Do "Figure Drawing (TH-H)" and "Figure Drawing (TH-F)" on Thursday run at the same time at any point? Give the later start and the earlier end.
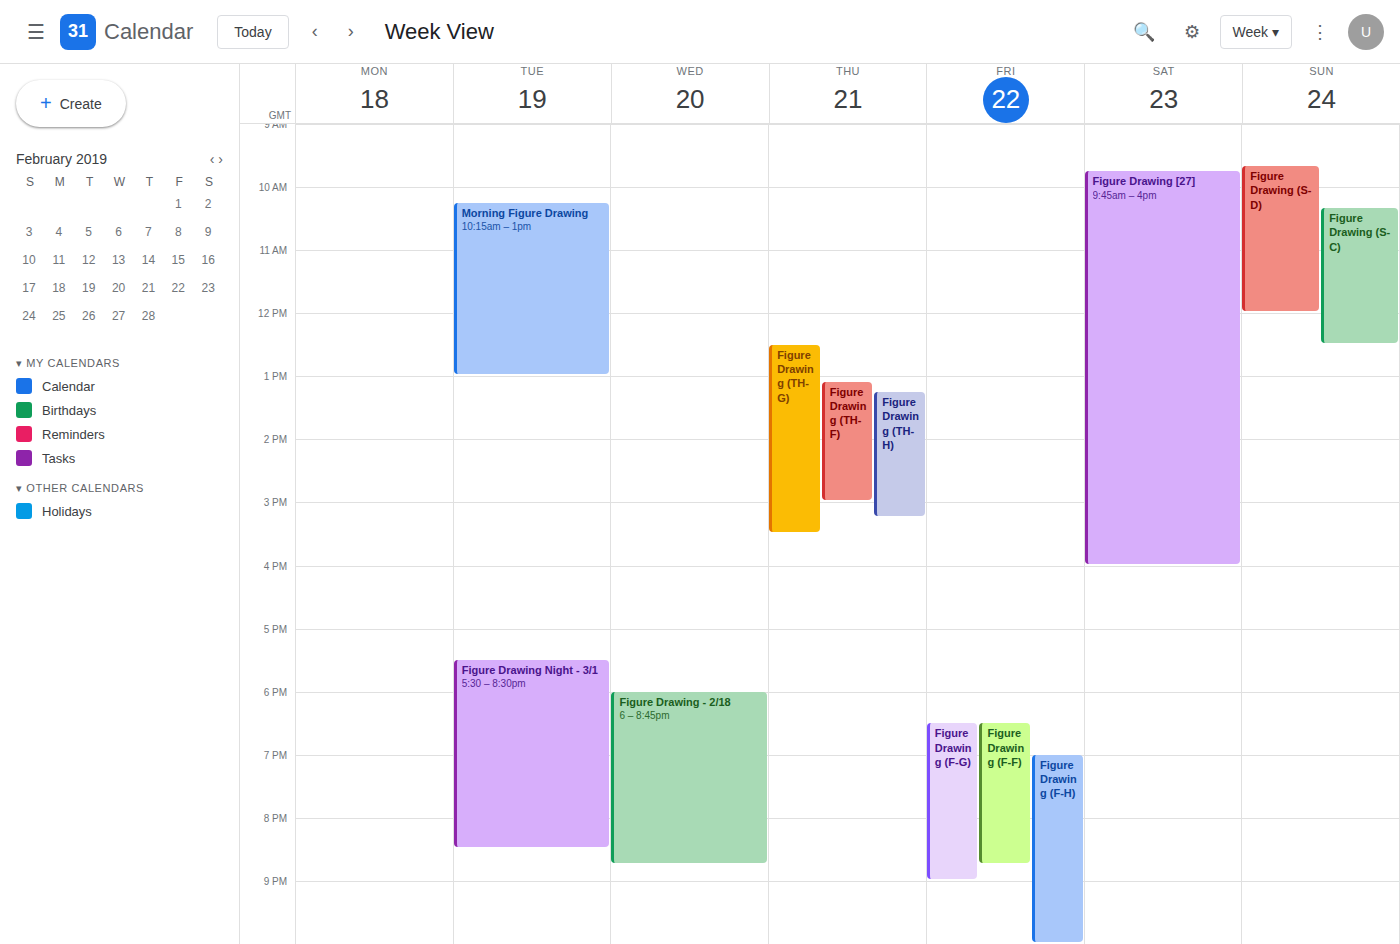
"Figure Drawing (TH-H)" starts at 1:15 PM, before "Figure Drawing (TH-F)" ends at 3:00 PM -- they overlap.